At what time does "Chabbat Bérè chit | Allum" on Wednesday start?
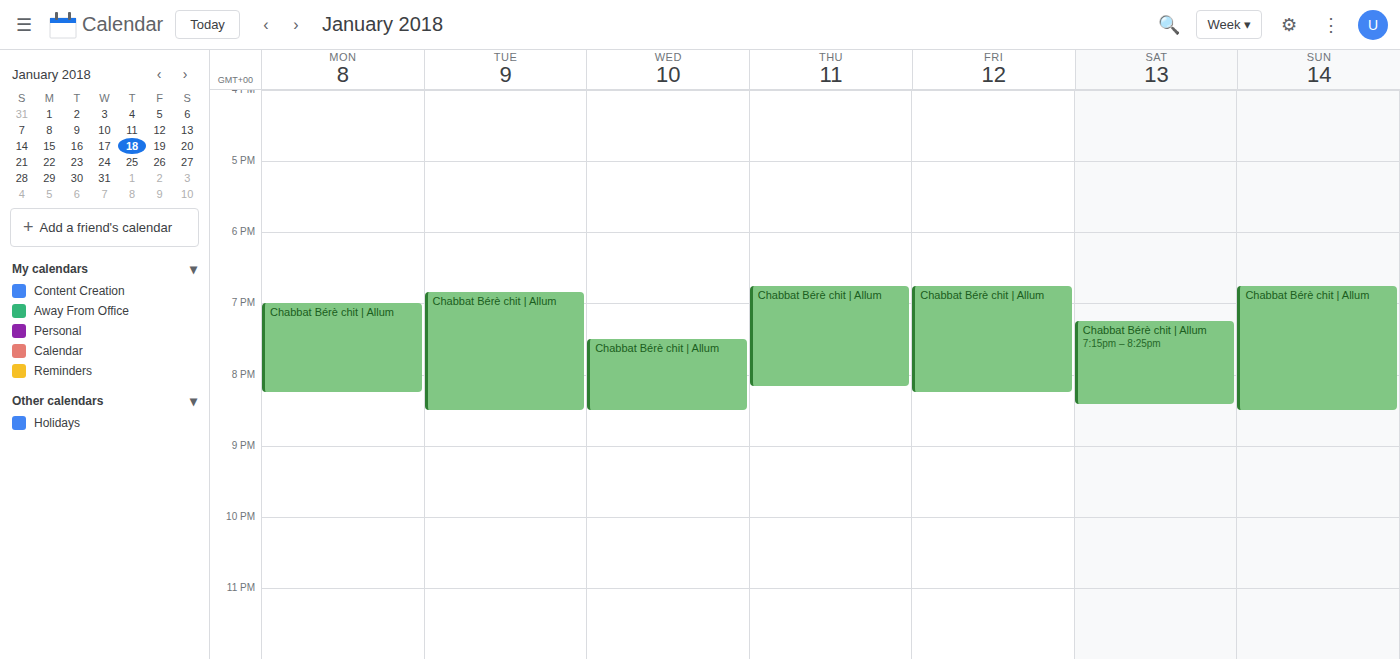
7:30 PM